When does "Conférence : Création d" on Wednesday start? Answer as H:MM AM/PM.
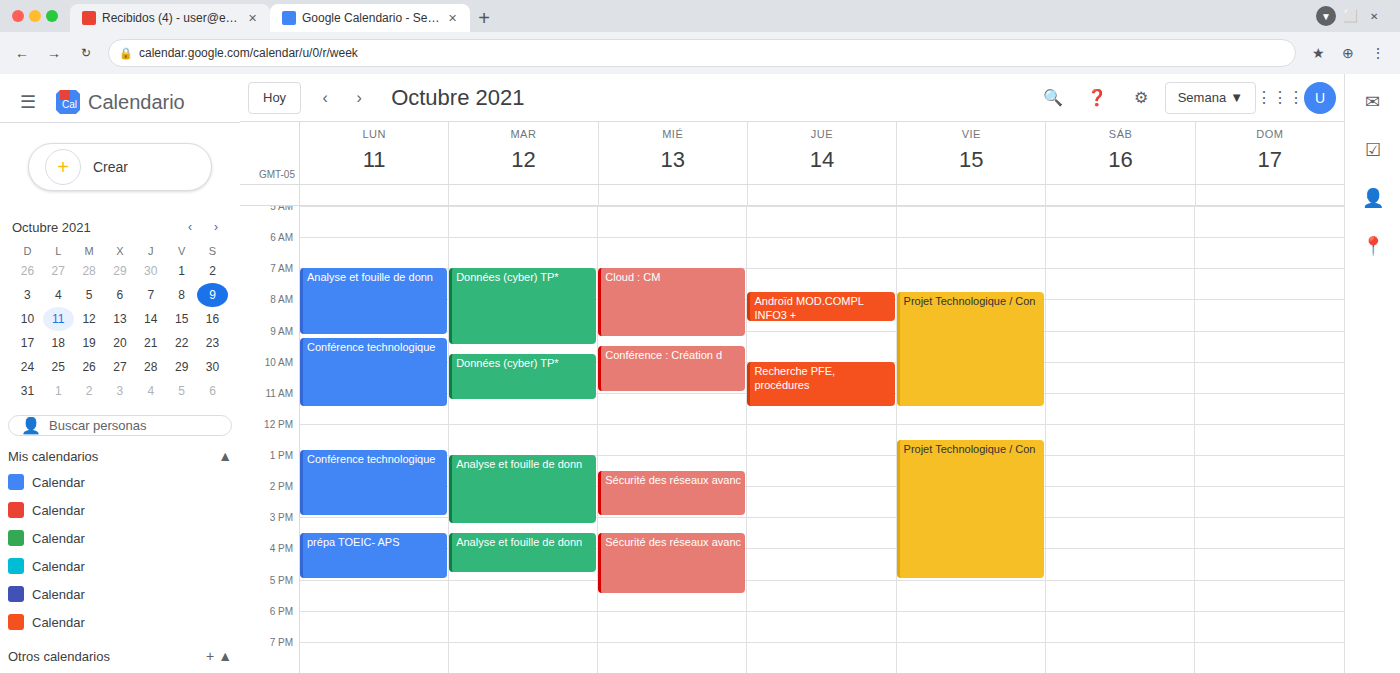
9:30 AM